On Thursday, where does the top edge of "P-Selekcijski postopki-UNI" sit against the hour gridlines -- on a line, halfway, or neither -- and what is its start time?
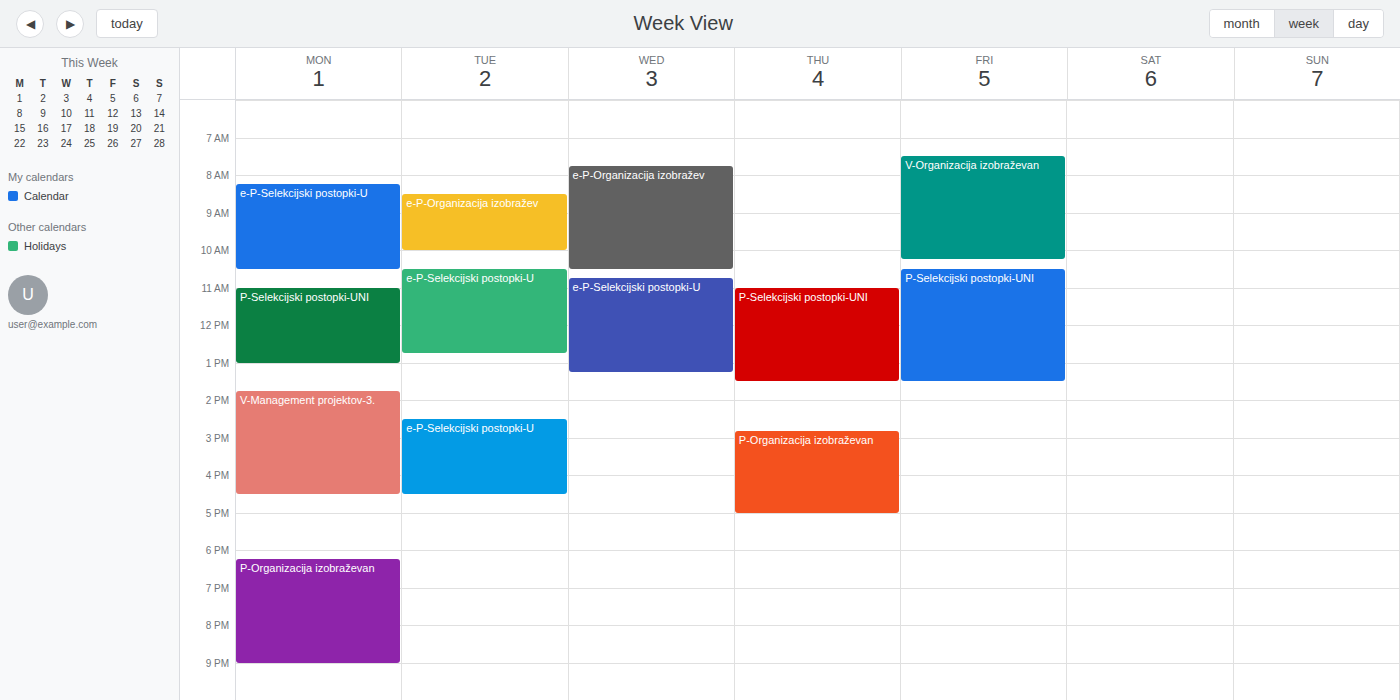
11:00 AM -- exactly on the 11 AM line.